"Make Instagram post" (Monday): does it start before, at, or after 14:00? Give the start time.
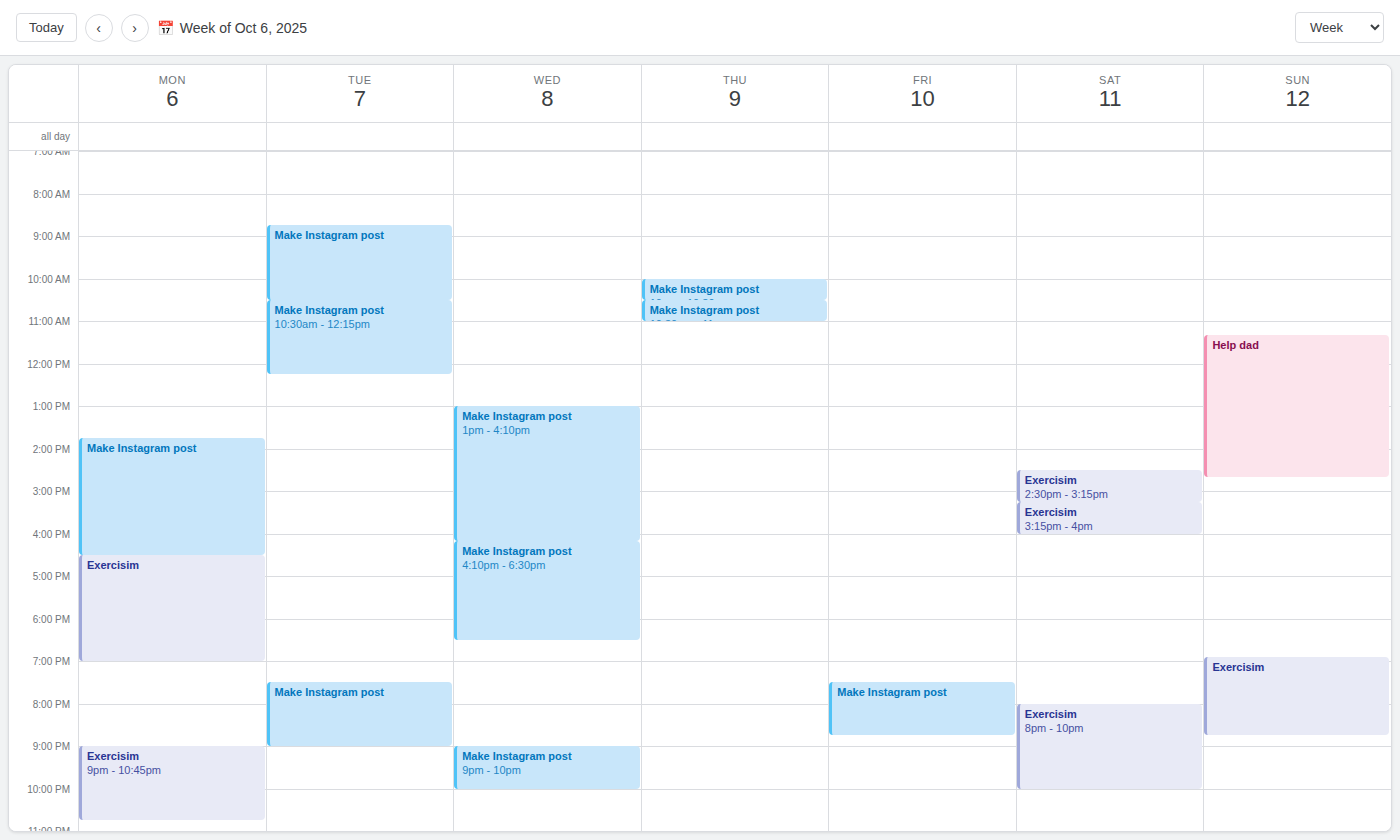
13:45 -- before 14:00, 15 minutes above the 14:00 line.